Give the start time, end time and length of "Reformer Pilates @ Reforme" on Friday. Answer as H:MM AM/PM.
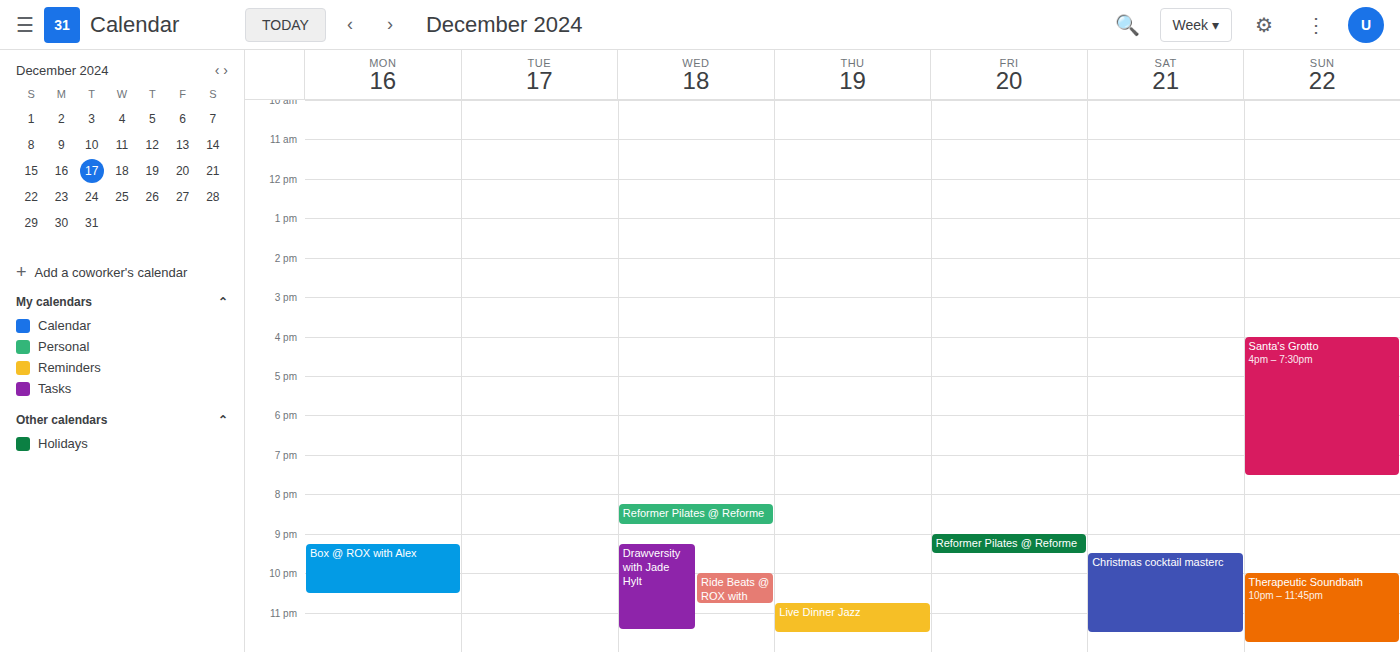
9:00 PM to 9:30 PM, 30 minutes